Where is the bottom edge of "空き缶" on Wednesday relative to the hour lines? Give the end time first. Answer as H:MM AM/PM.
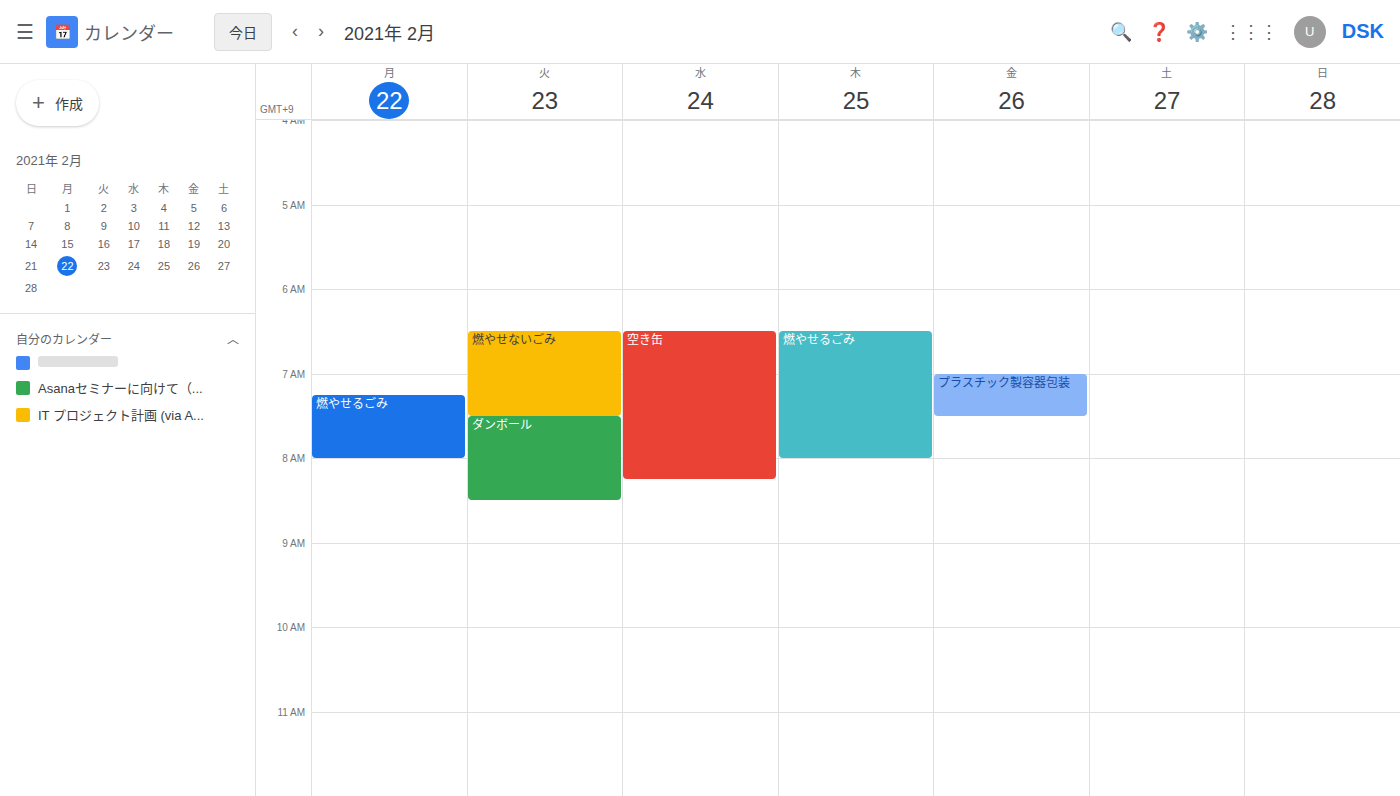
8:15 AM -- neither: a quarter of the way from the 8 AM line to the 9 AM line.